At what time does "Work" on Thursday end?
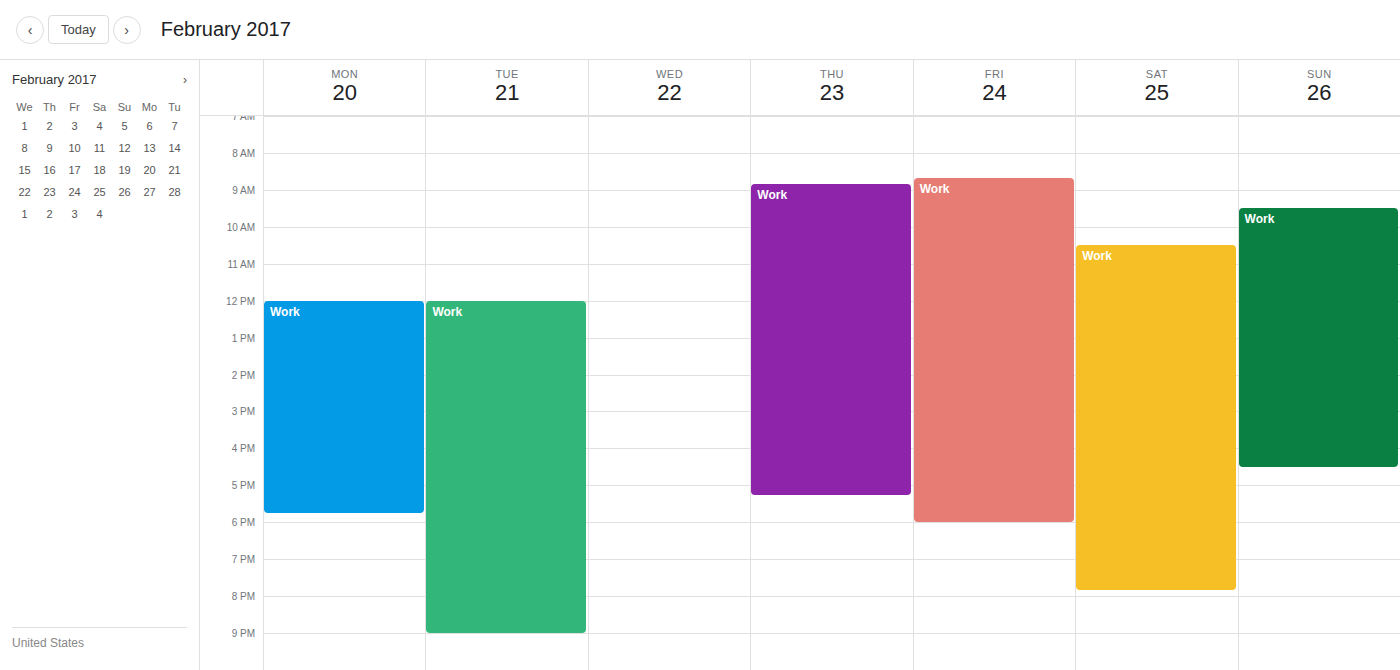
5:15 PM